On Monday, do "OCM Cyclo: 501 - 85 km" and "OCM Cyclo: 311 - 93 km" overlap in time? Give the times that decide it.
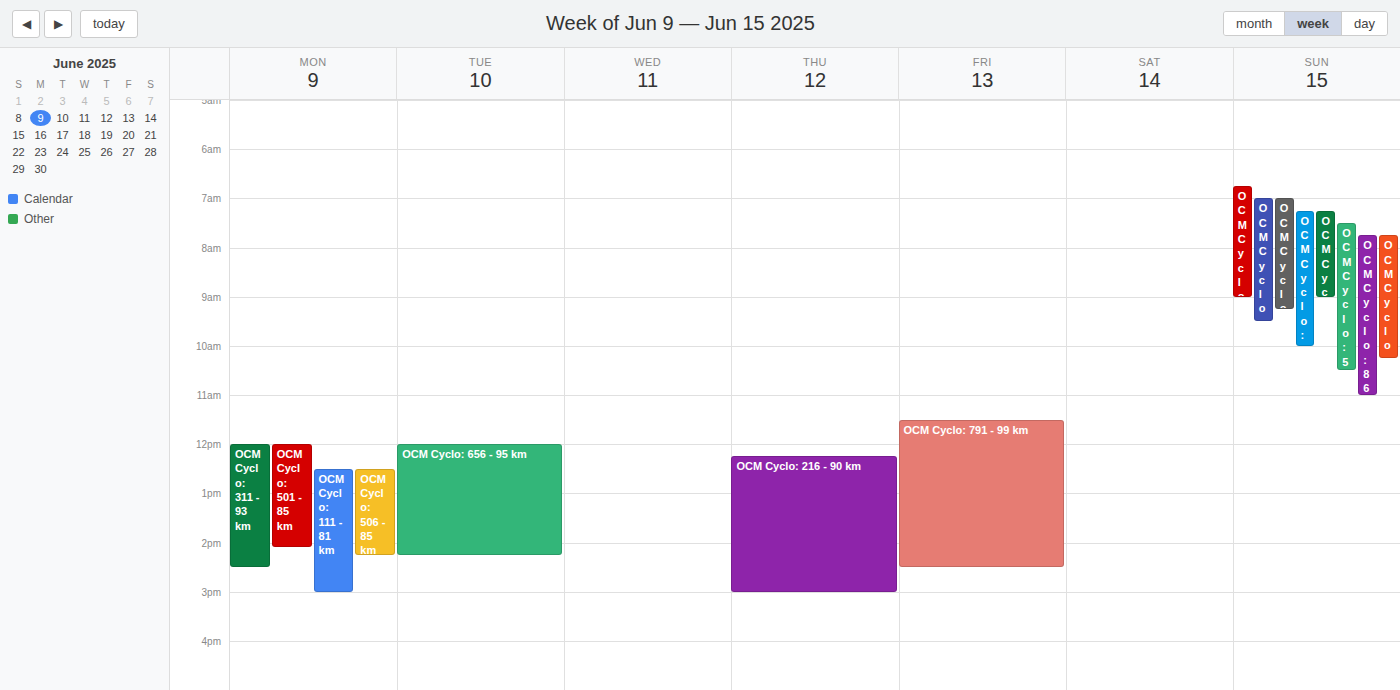
"OCM Cyclo: 311 - 93 km" starts at 12:00 PM, before "OCM Cyclo: 501 - 85 km" ends at 2:05 PM -- they overlap.